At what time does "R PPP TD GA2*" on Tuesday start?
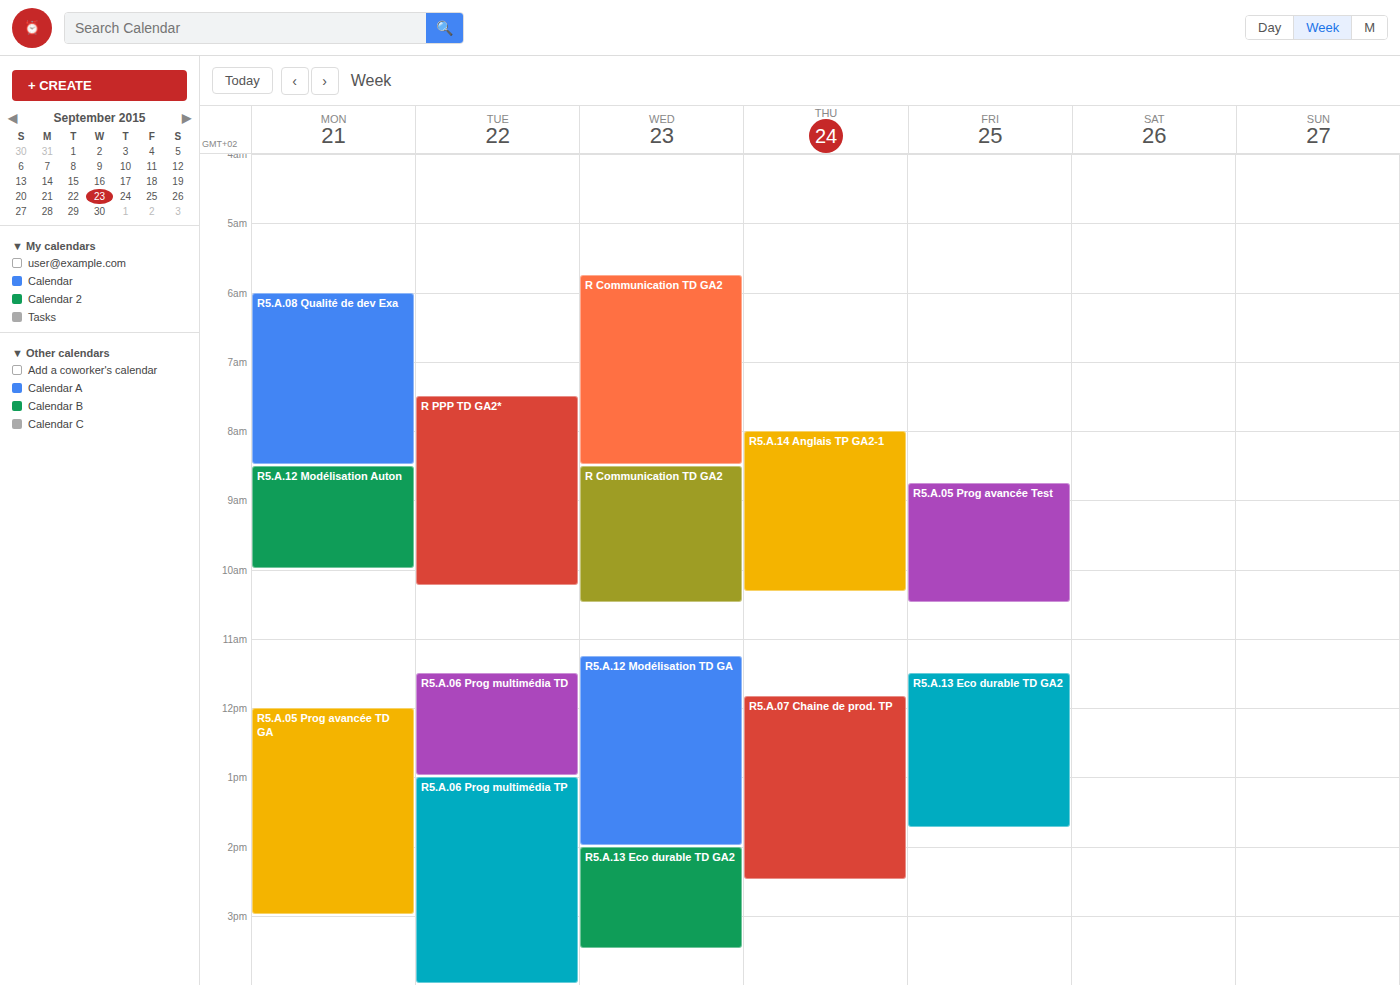
7:30 AM